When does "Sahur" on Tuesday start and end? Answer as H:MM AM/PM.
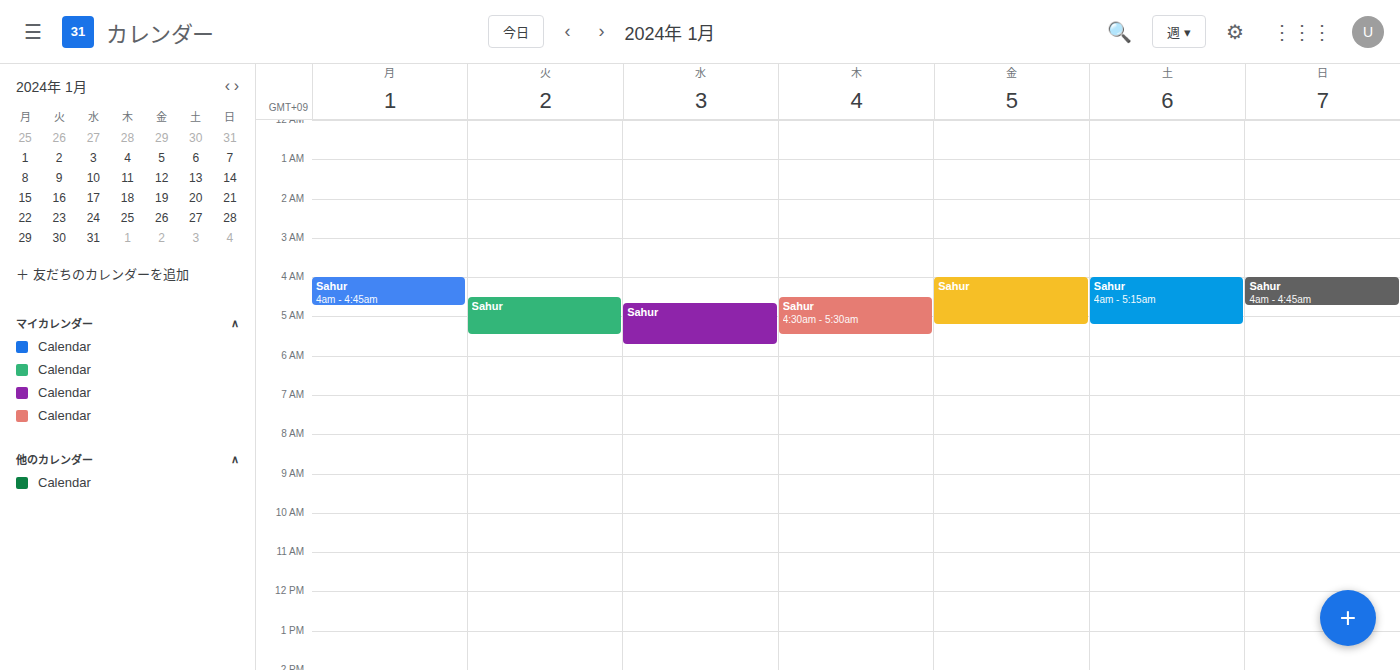
4:30 AM to 5:30 AM